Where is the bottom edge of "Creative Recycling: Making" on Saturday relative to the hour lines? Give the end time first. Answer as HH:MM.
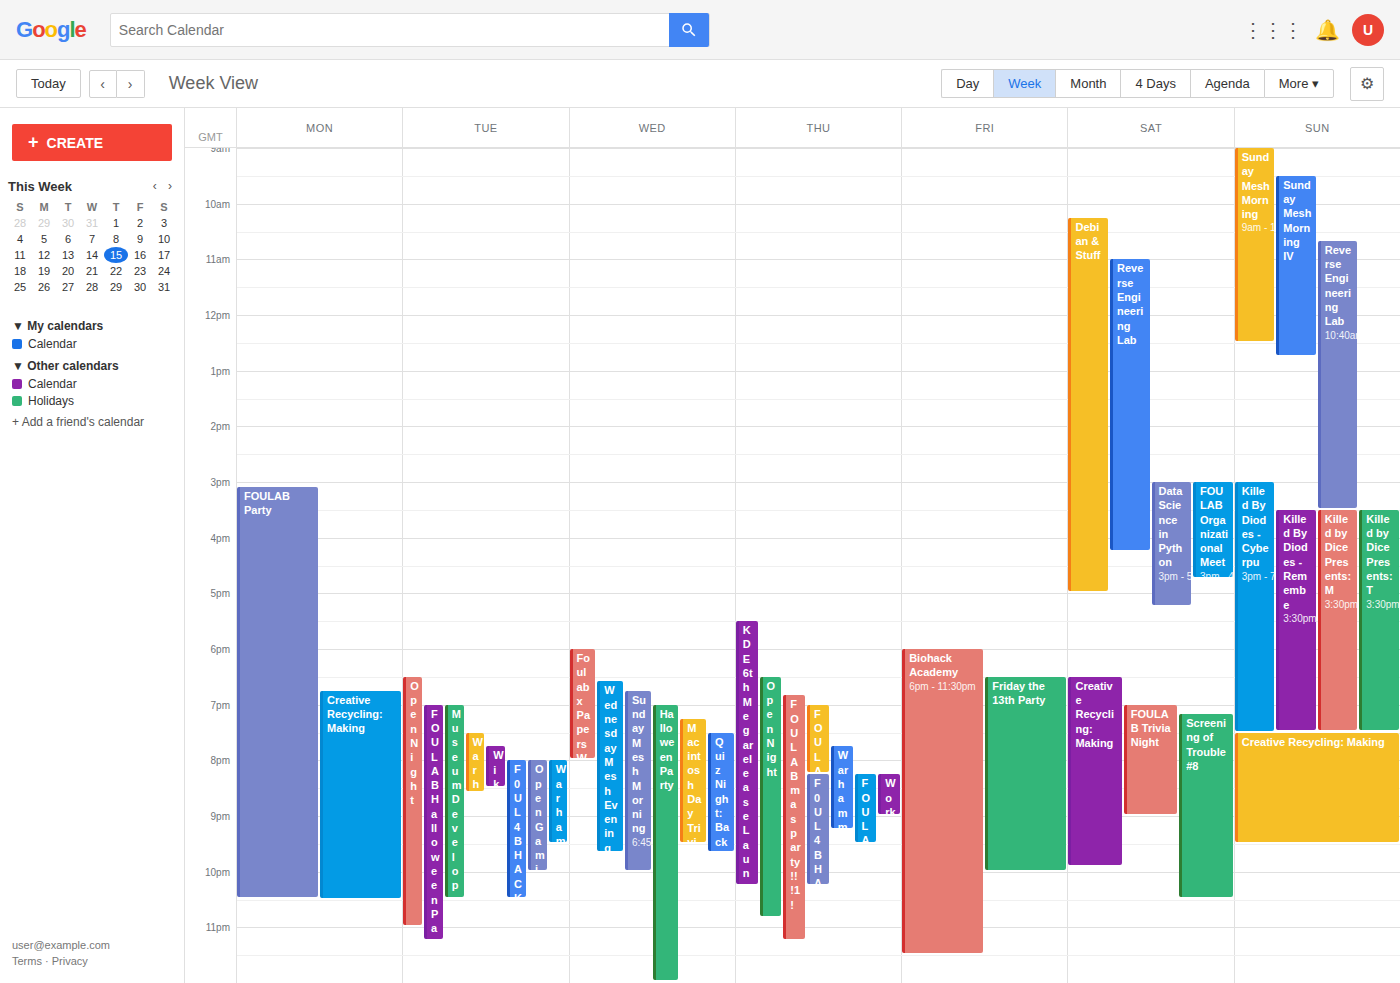
21:55 -- neither: 55 minutes below the 21:00 line and 5 minutes above the 22:00 line.